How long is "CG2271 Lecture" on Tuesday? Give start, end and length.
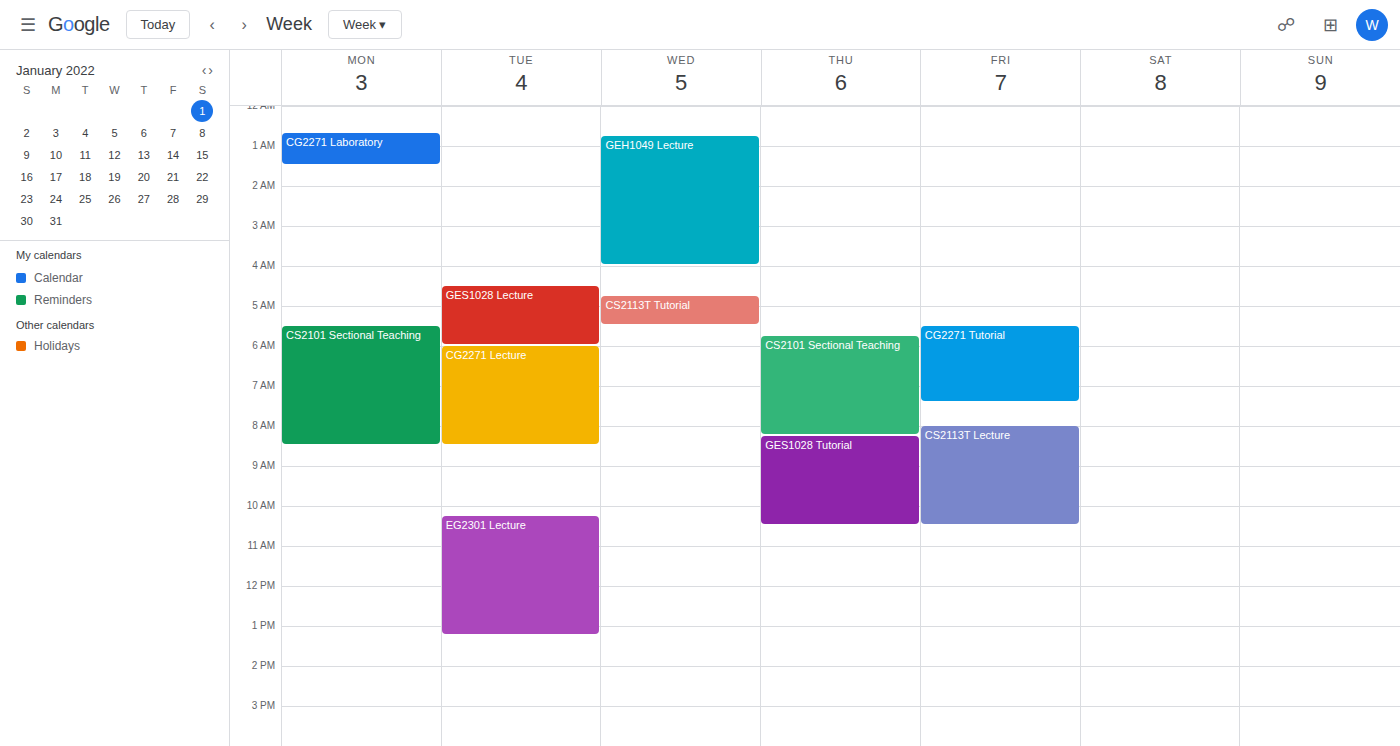
6:00 AM to 8:30 AM, 2 hours 30 minutes